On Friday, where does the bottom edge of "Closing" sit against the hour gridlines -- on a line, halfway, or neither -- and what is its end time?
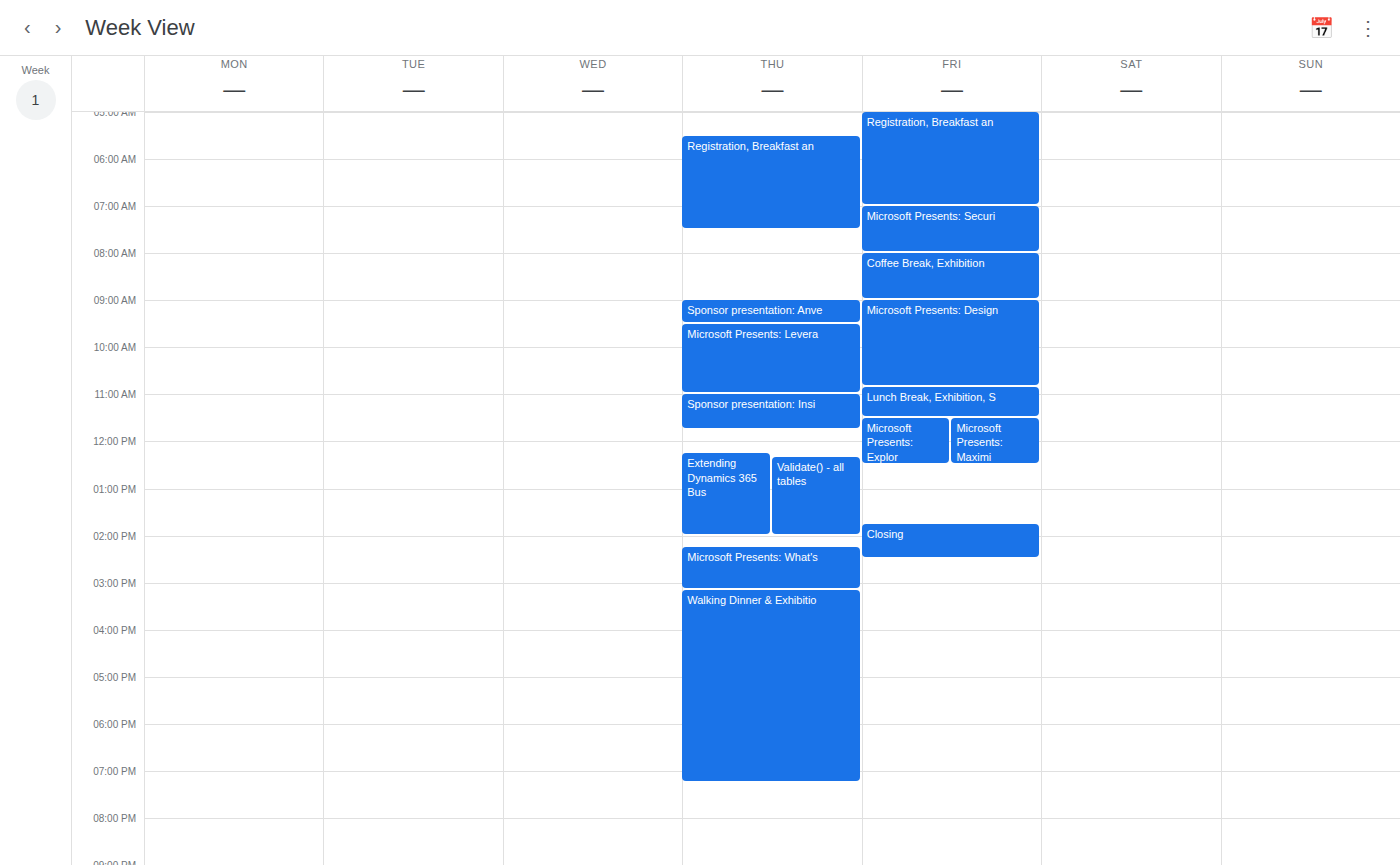
2:30 PM -- halfway between the 2 PM and 3 PM lines.